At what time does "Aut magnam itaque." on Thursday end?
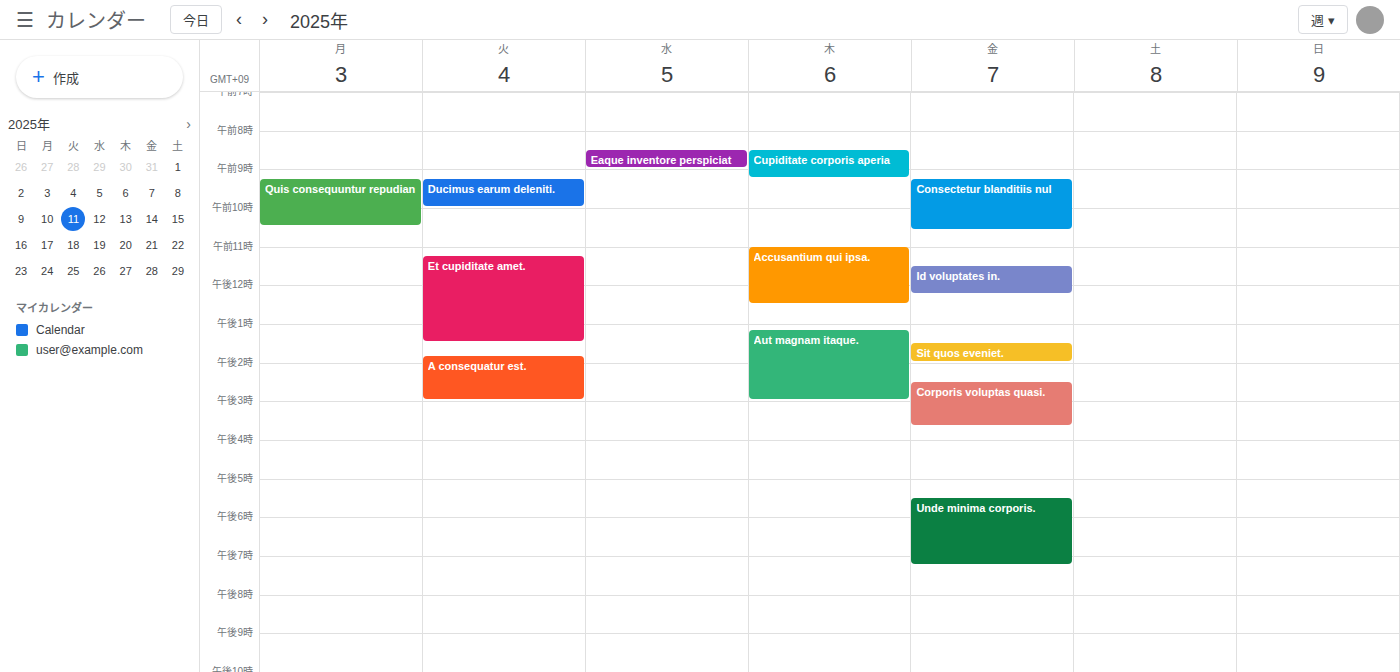
3:00 PM